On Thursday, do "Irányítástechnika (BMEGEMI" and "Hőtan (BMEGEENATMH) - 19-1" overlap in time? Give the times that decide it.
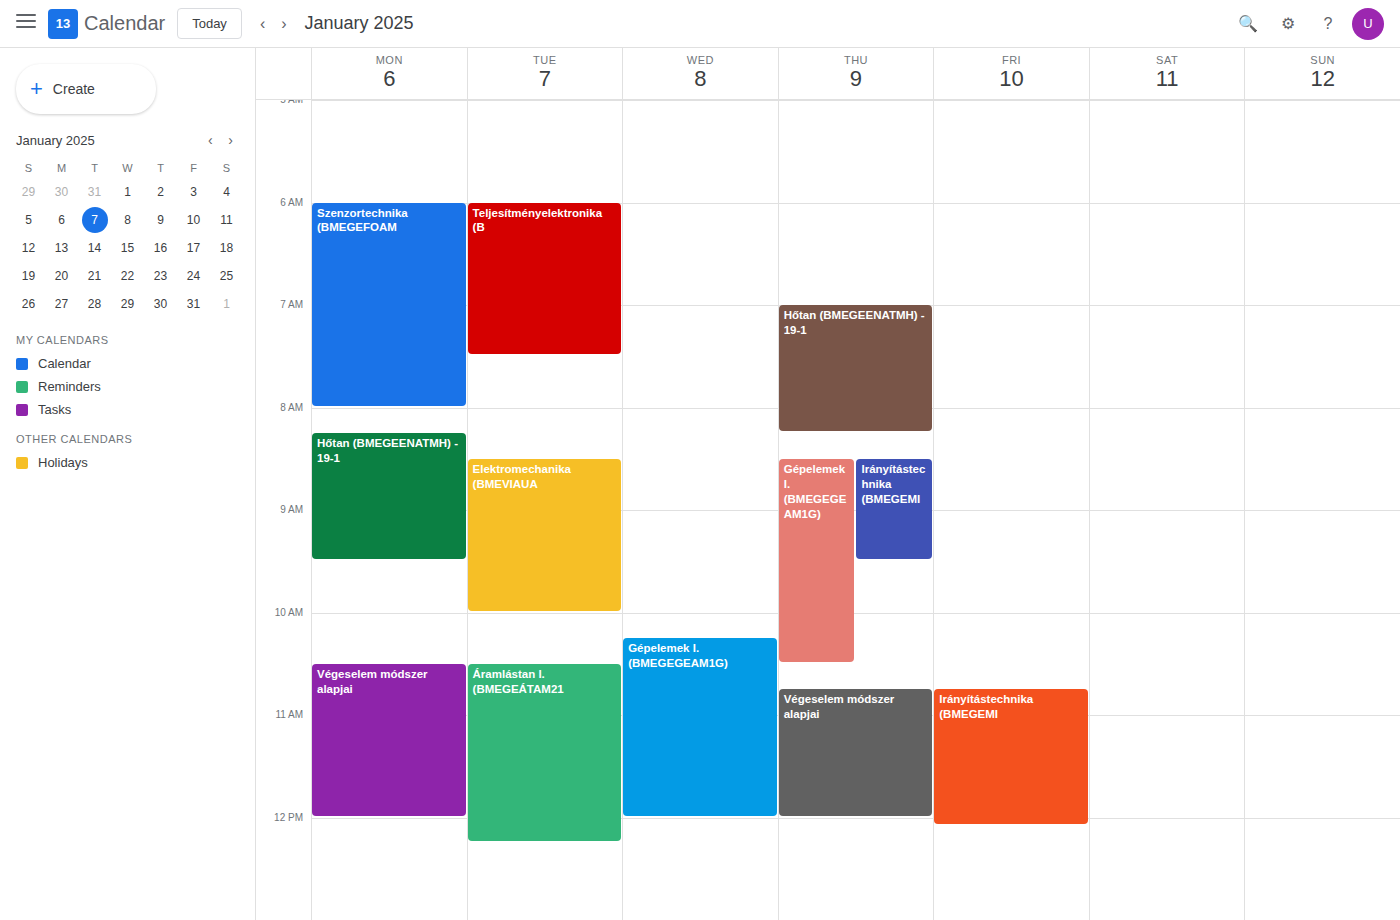
"Hőtan (BMEGEENATMH) - 19-1" ends at 8:15 AM and "Irányítástechnika (BMEGEMI" starts at 8:30 AM -- no overlap.